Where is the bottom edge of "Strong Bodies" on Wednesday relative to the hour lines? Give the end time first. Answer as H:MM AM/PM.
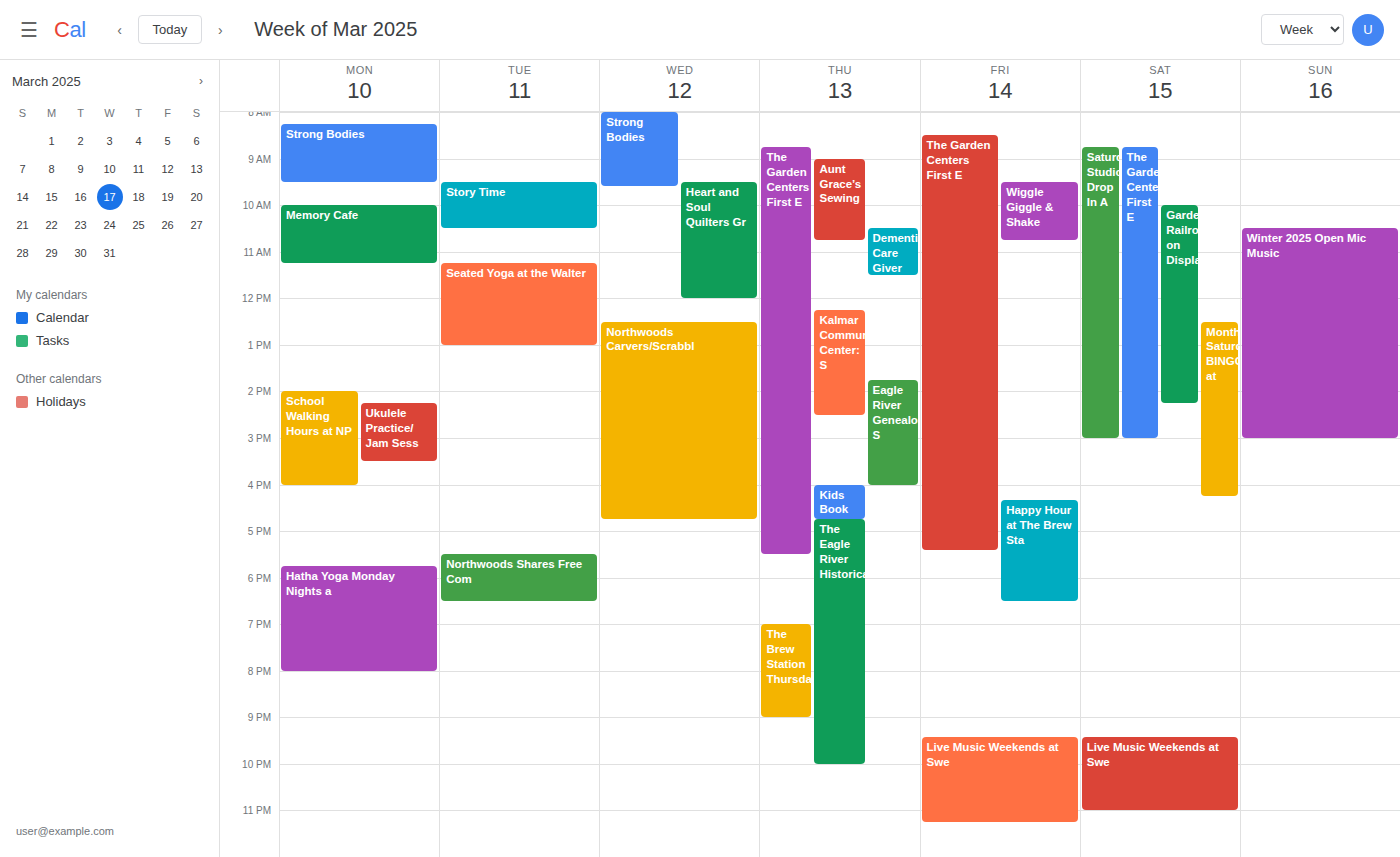
9:35 AM -- neither: 35 minutes below the 9 AM line and 25 minutes above the 10 AM line.